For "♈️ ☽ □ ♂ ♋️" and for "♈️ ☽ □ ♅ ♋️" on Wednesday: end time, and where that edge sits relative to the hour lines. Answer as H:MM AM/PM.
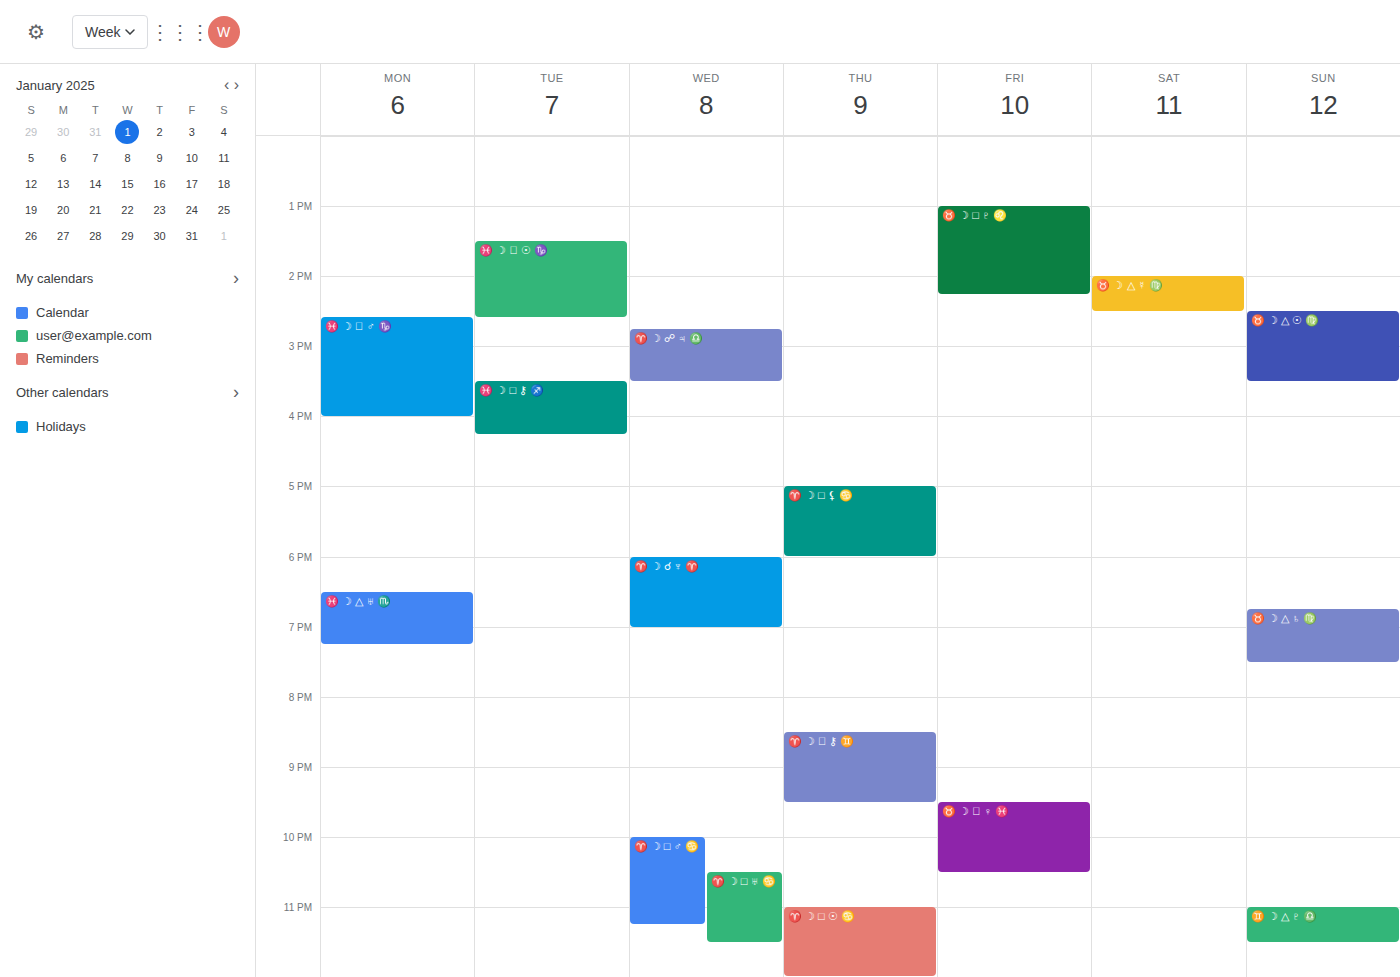
"♈️ ☽ □ ♂ ♋️": 11:15 PM, neither: a quarter of the way from the 11 PM line to the 12 AM line. "♈️ ☽ □ ♅ ♋️": 11:30 PM, halfway between the 11 PM and 12 AM lines.